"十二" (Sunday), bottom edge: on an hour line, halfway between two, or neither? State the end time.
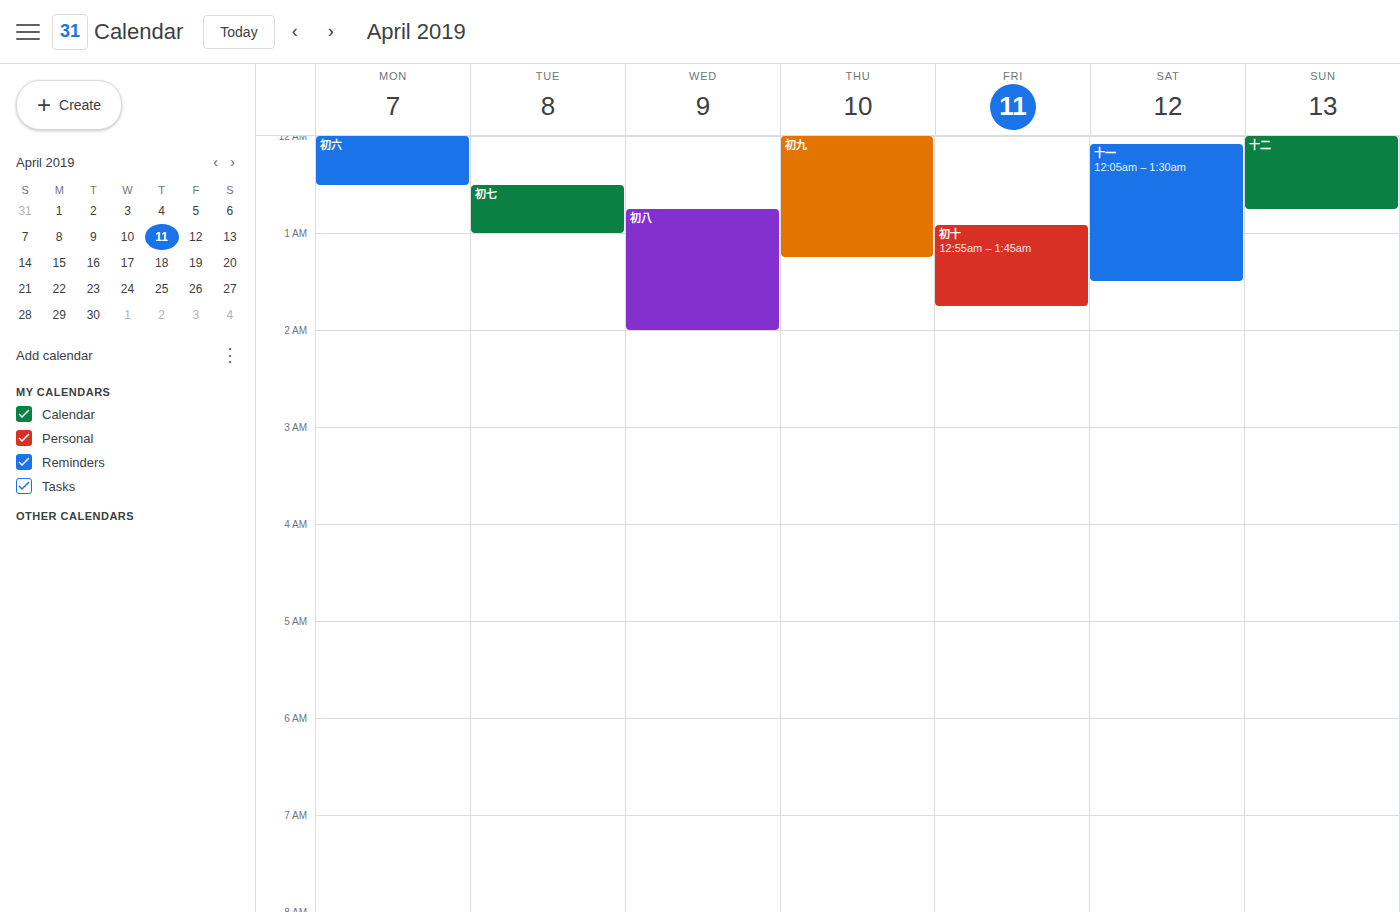
12:45 AM -- neither: three quarters of the way from the 12 AM line to the 1 AM line.